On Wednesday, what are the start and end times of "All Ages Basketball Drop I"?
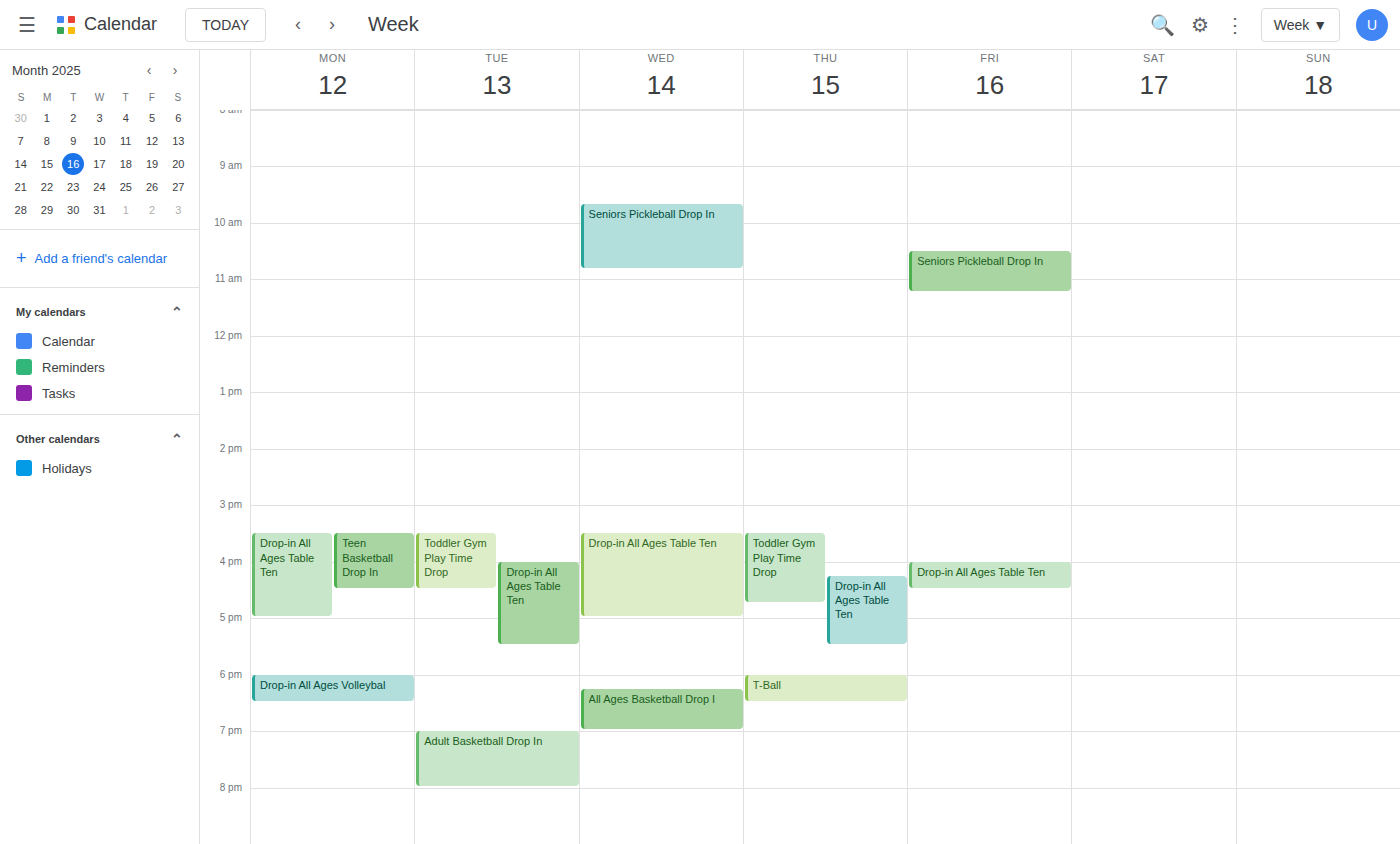
6:15 PM to 7:00 PM